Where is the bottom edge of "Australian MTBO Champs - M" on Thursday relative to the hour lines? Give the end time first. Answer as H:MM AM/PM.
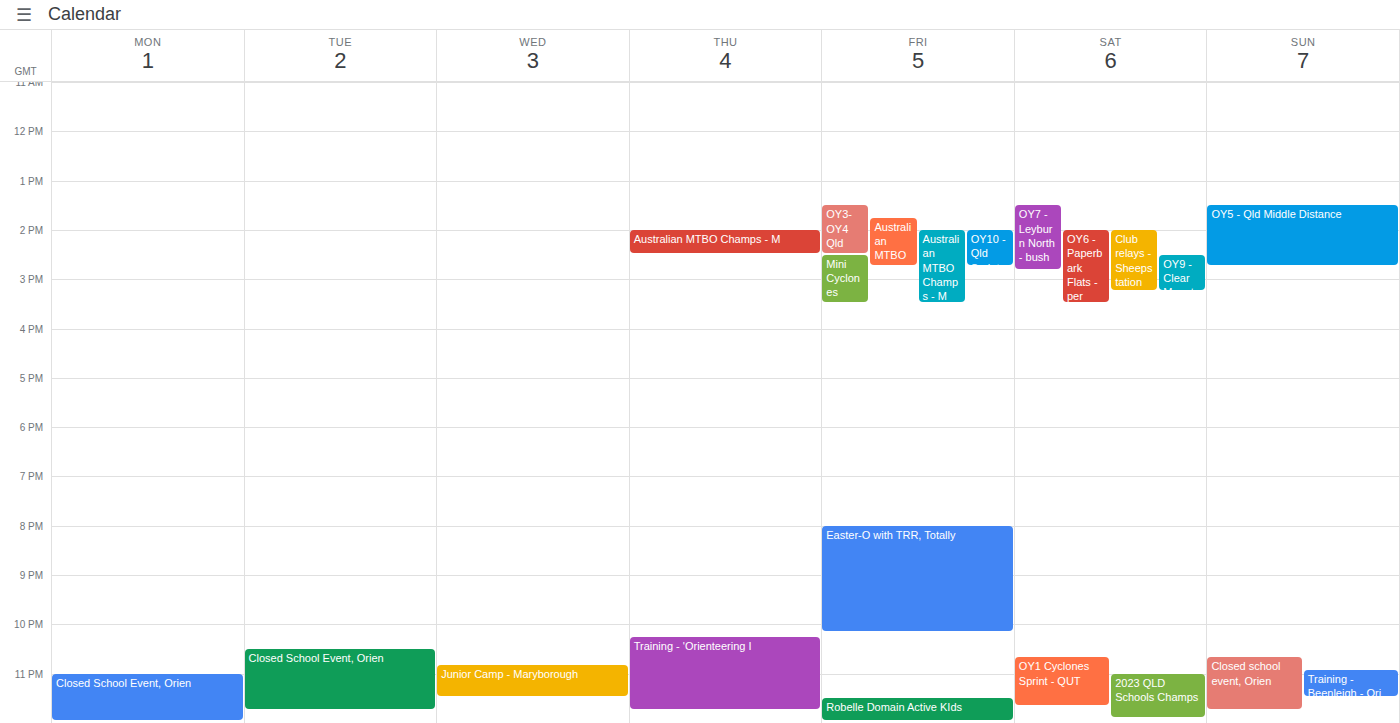
2:30 PM -- halfway between the 2 PM and 3 PM lines.